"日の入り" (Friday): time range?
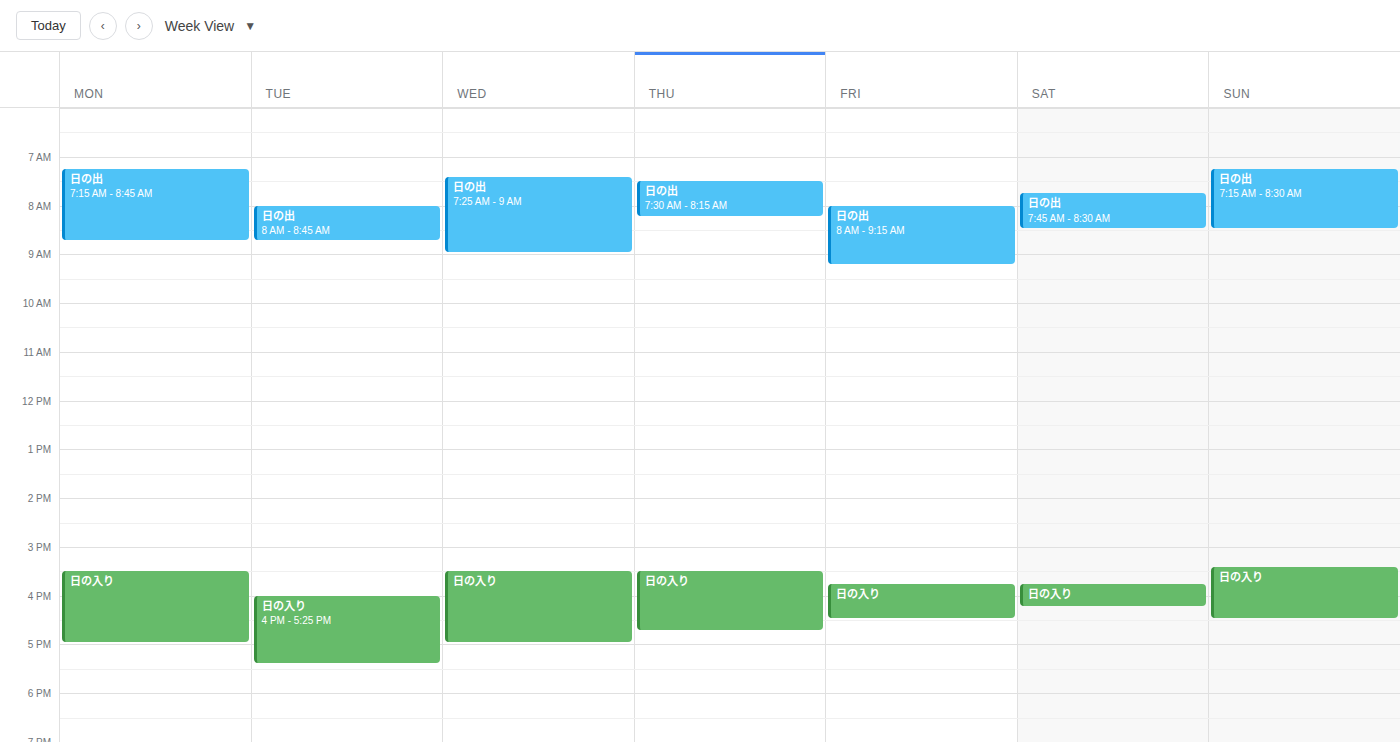
3:45 PM to 4:30 PM